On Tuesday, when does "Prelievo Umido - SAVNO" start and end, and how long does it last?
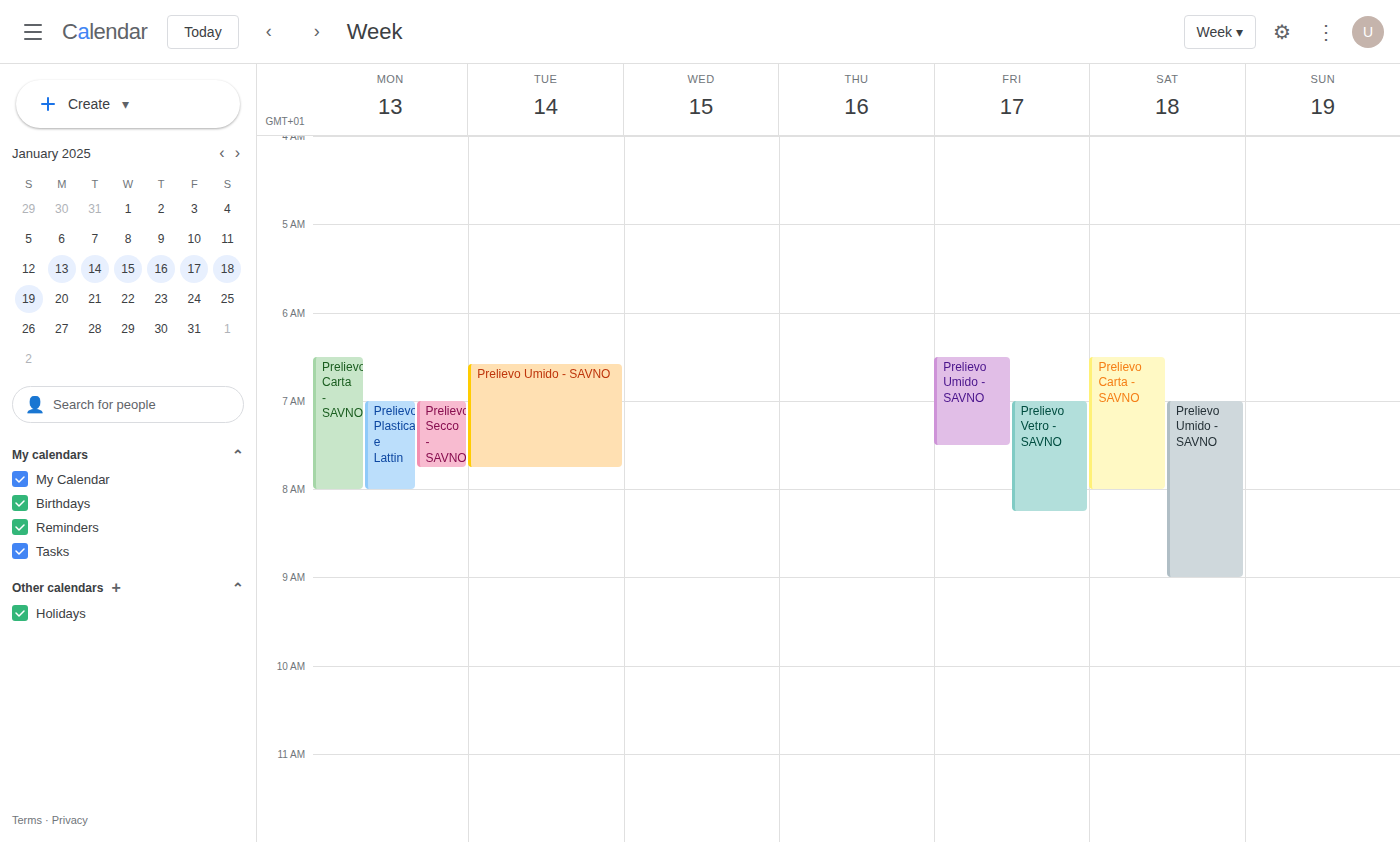
6:35 AM to 7:45 AM, 1 hour 10 minutes